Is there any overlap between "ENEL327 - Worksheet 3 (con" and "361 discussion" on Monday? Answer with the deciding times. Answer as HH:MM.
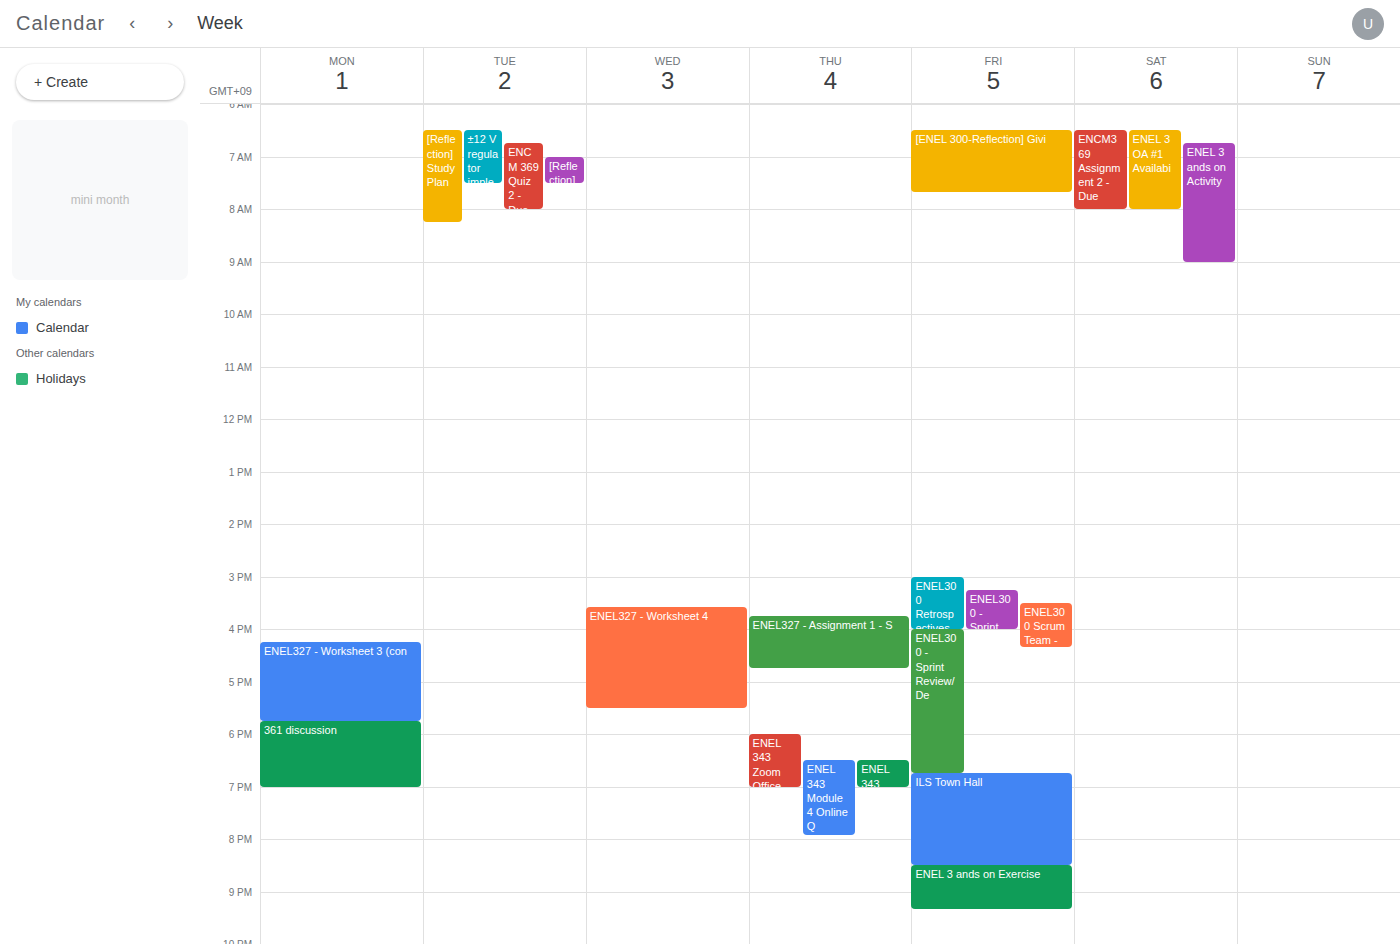
"ENEL327 - Worksheet 3 (con" ends at 17:45, exactly when "361 discussion" starts -- they touch but do not overlap.